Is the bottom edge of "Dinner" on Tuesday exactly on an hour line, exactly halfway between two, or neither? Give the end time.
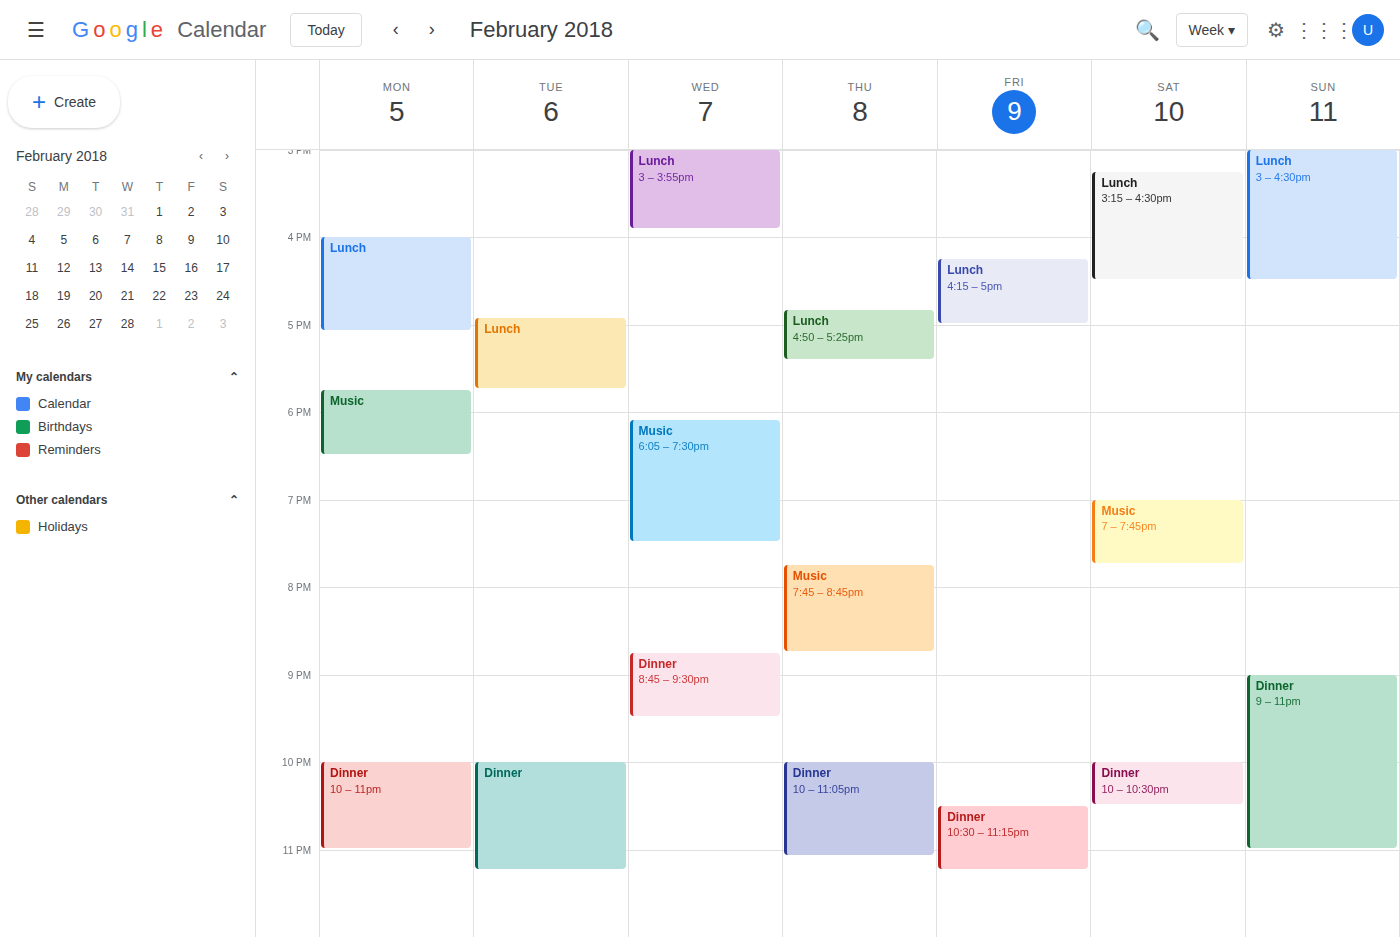
11:15 PM -- neither: a quarter of the way from the 11 PM line to the 12 AM line.